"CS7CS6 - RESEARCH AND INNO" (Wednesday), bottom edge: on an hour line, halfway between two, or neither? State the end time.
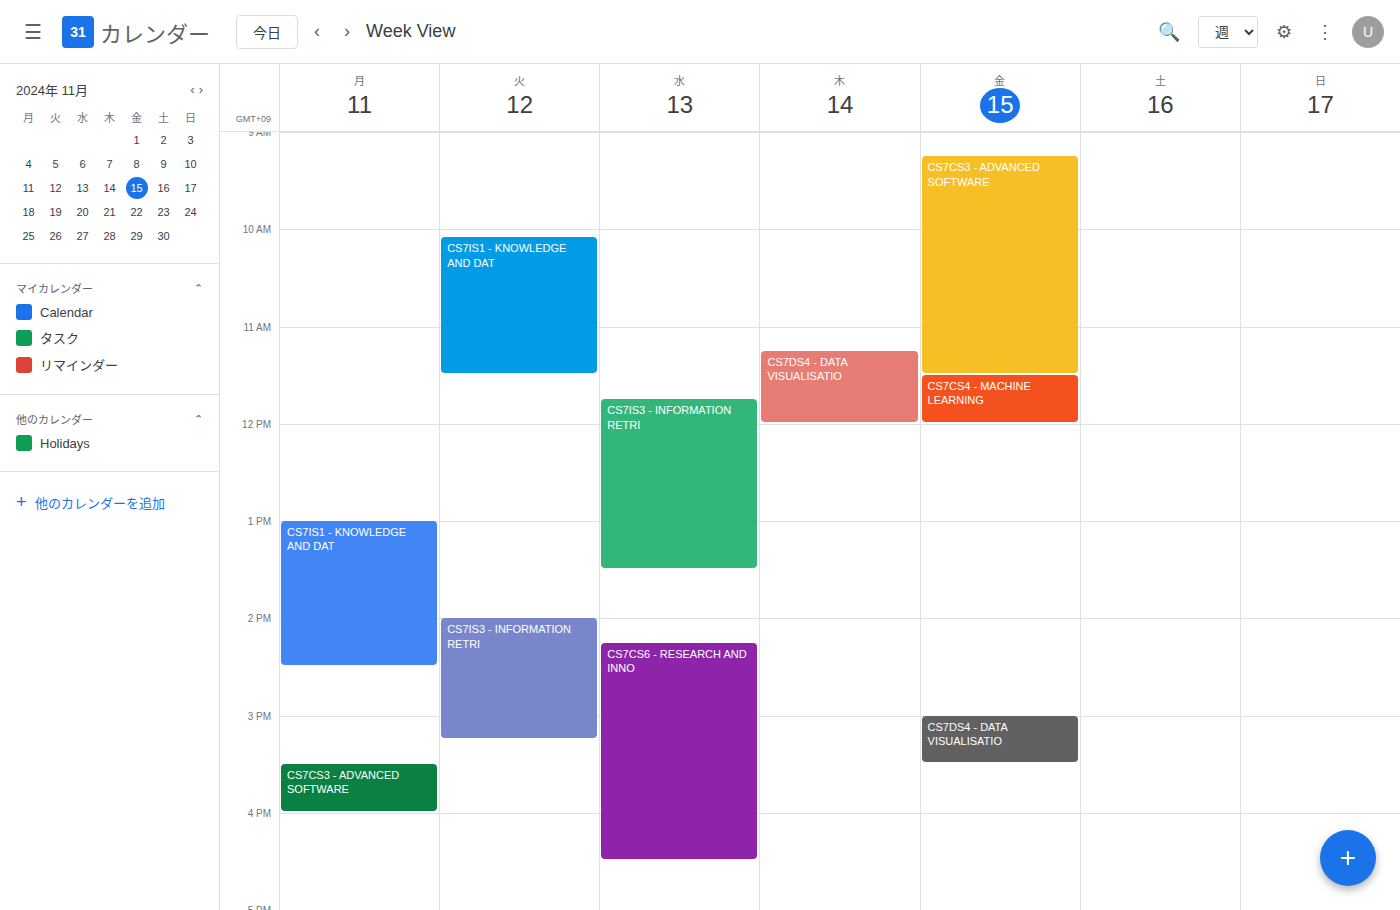
16:30 -- halfway between the 16:00 and 17:00 lines.